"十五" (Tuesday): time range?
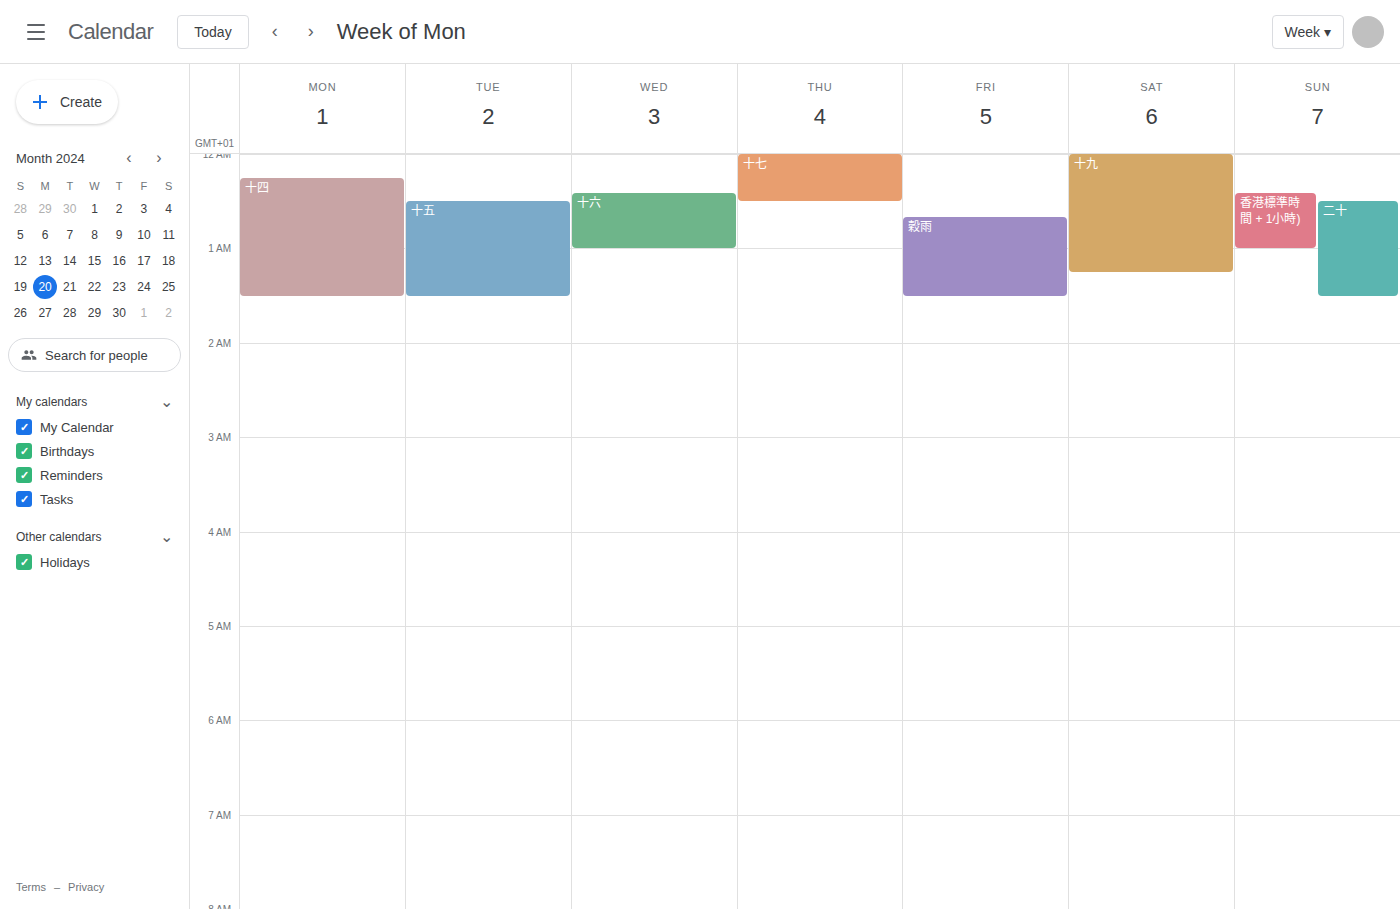
12:30 AM to 1:30 AM